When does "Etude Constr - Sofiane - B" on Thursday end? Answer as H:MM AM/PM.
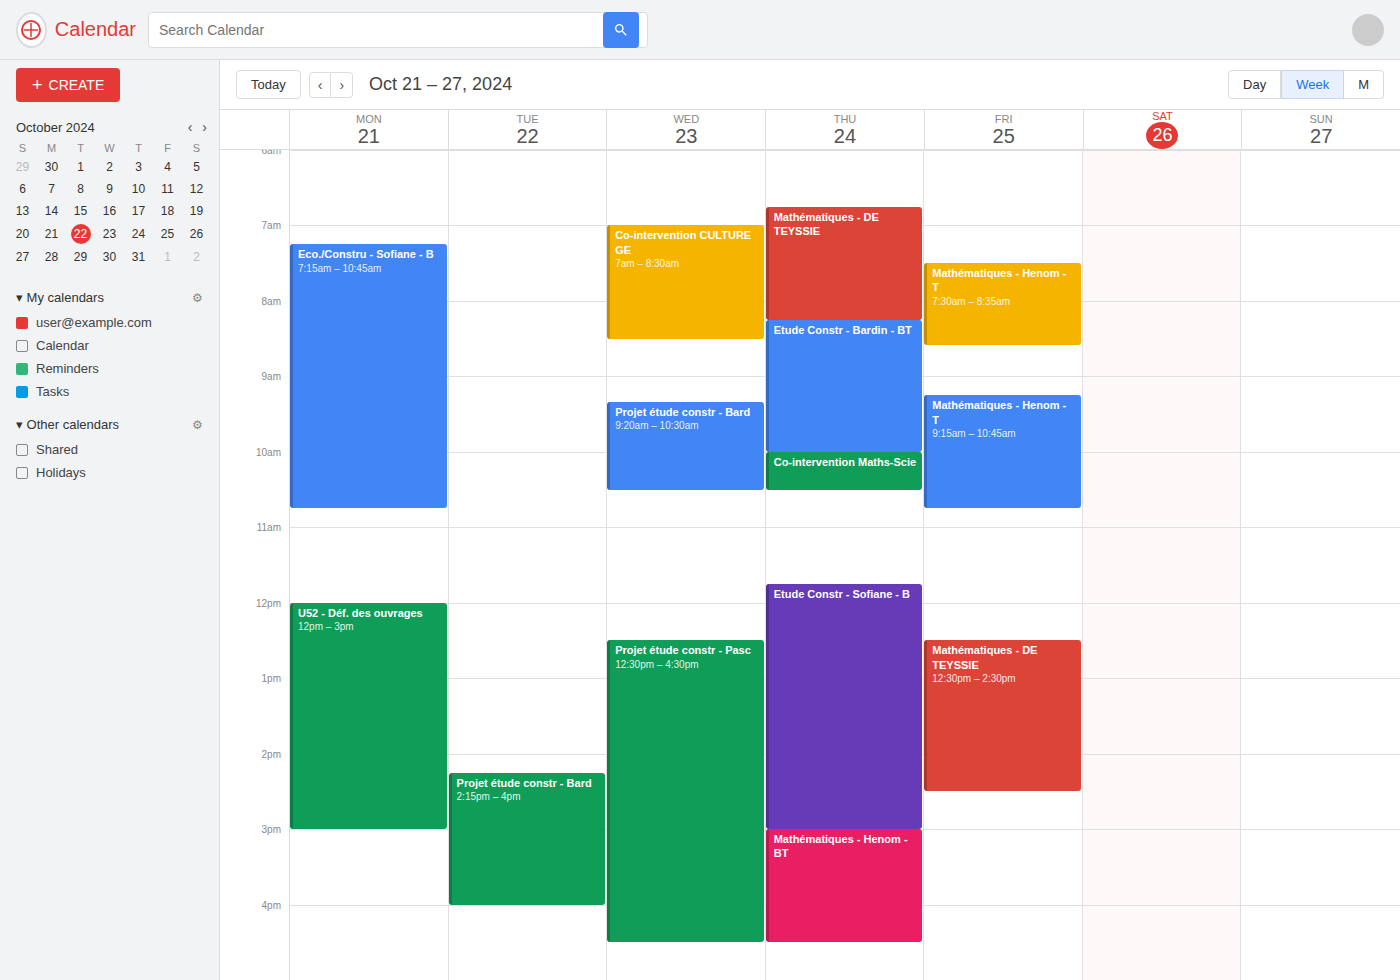
3:00 PM